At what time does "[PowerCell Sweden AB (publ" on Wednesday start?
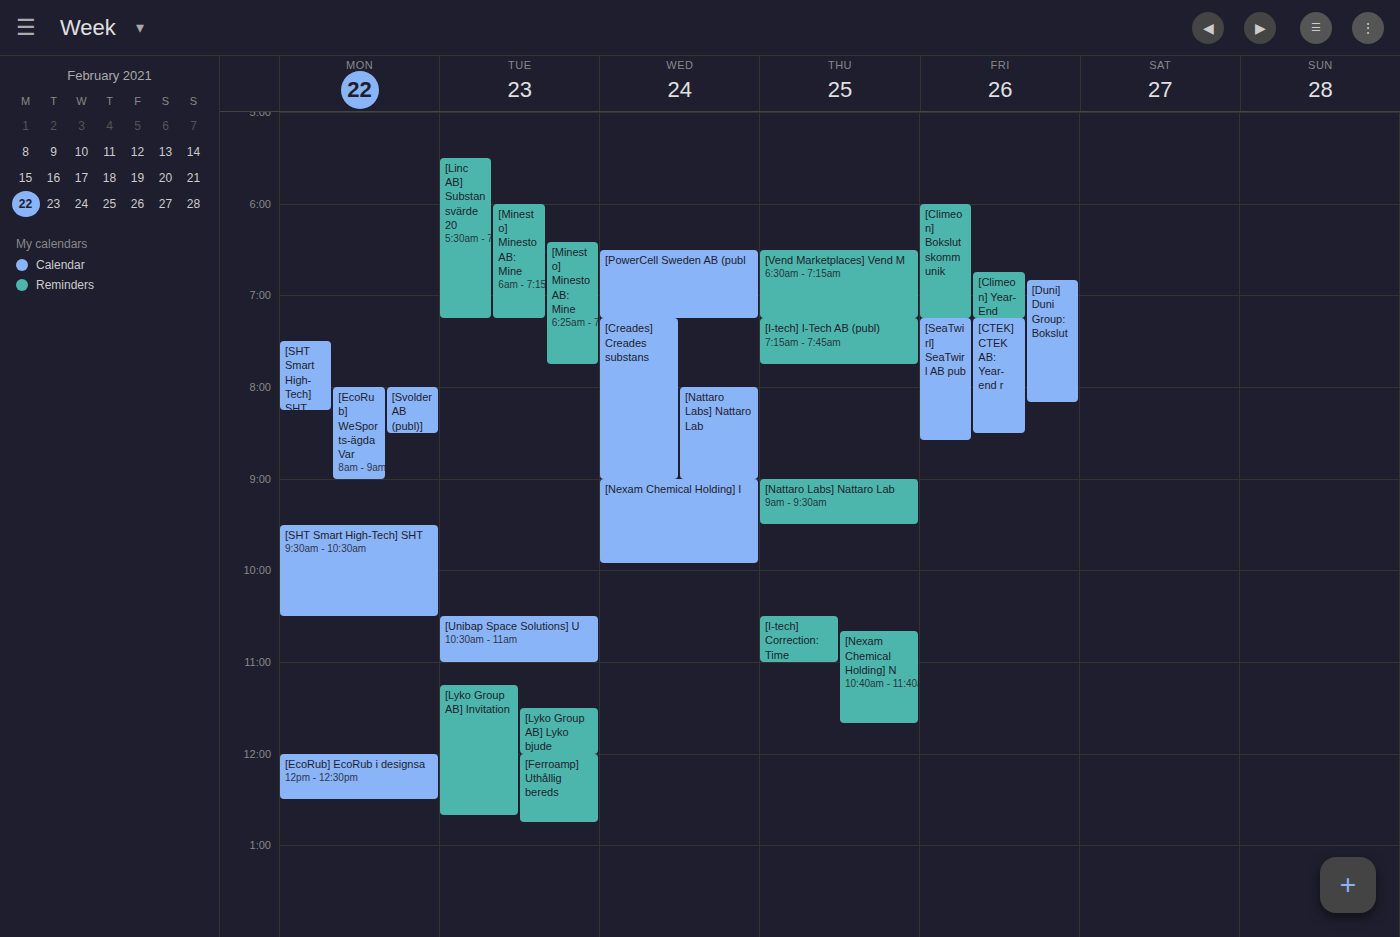
06:30